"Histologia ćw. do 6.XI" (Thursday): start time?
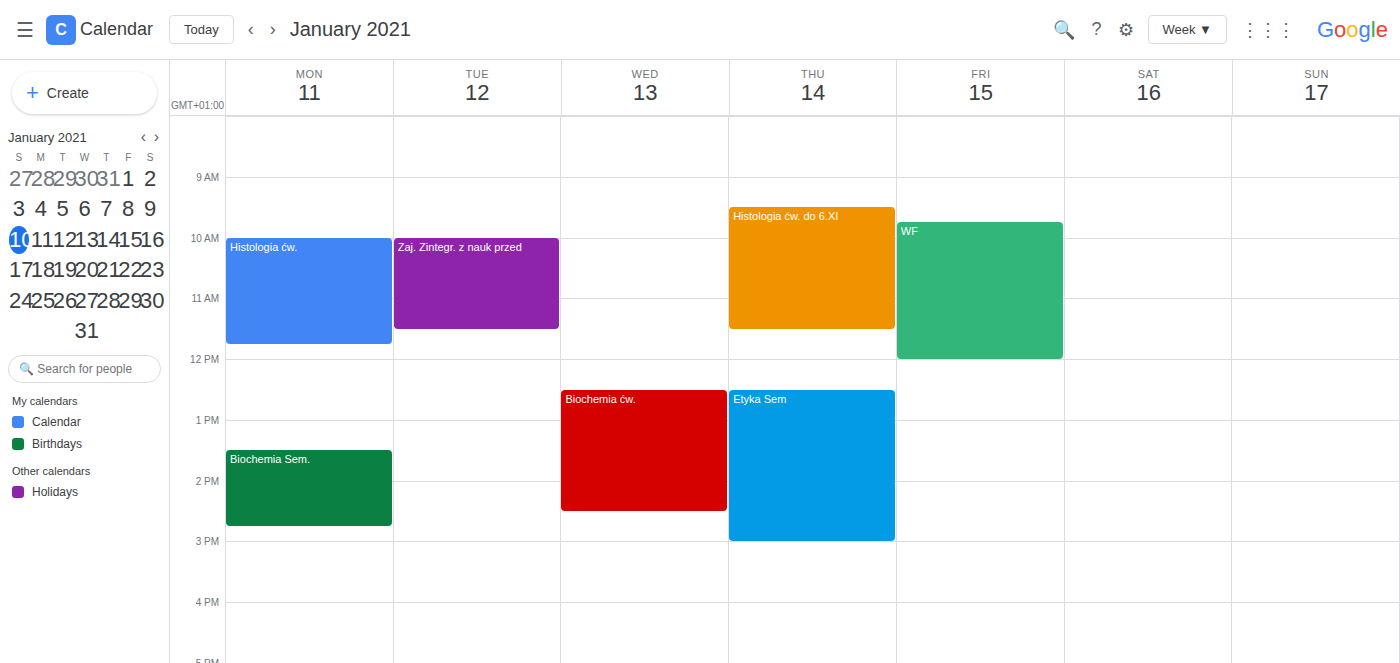
9:30 AM